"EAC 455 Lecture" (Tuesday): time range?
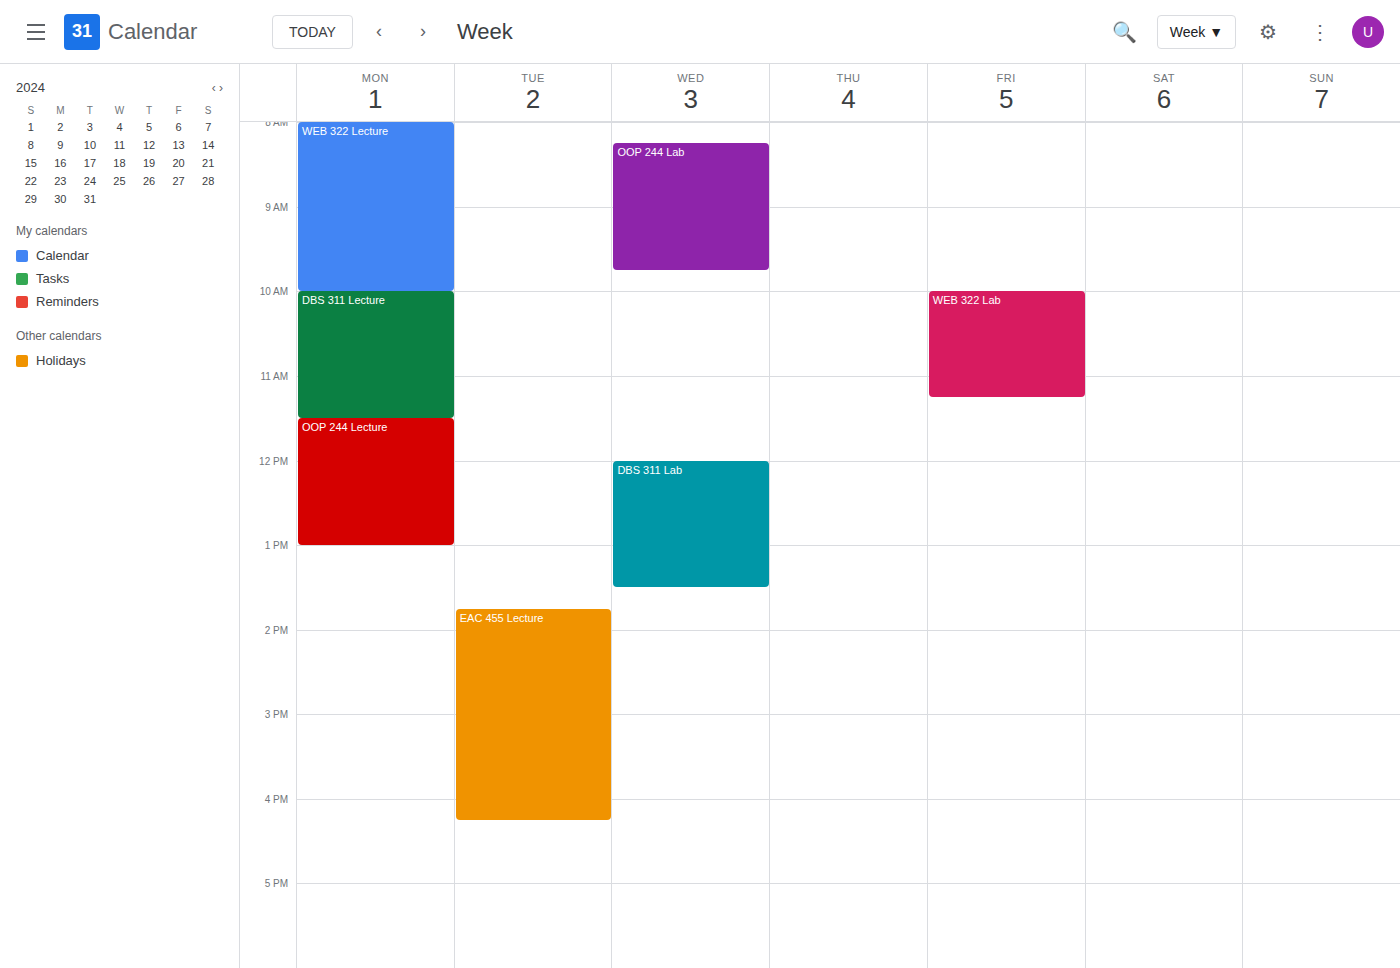
1:45 PM to 4:15 PM